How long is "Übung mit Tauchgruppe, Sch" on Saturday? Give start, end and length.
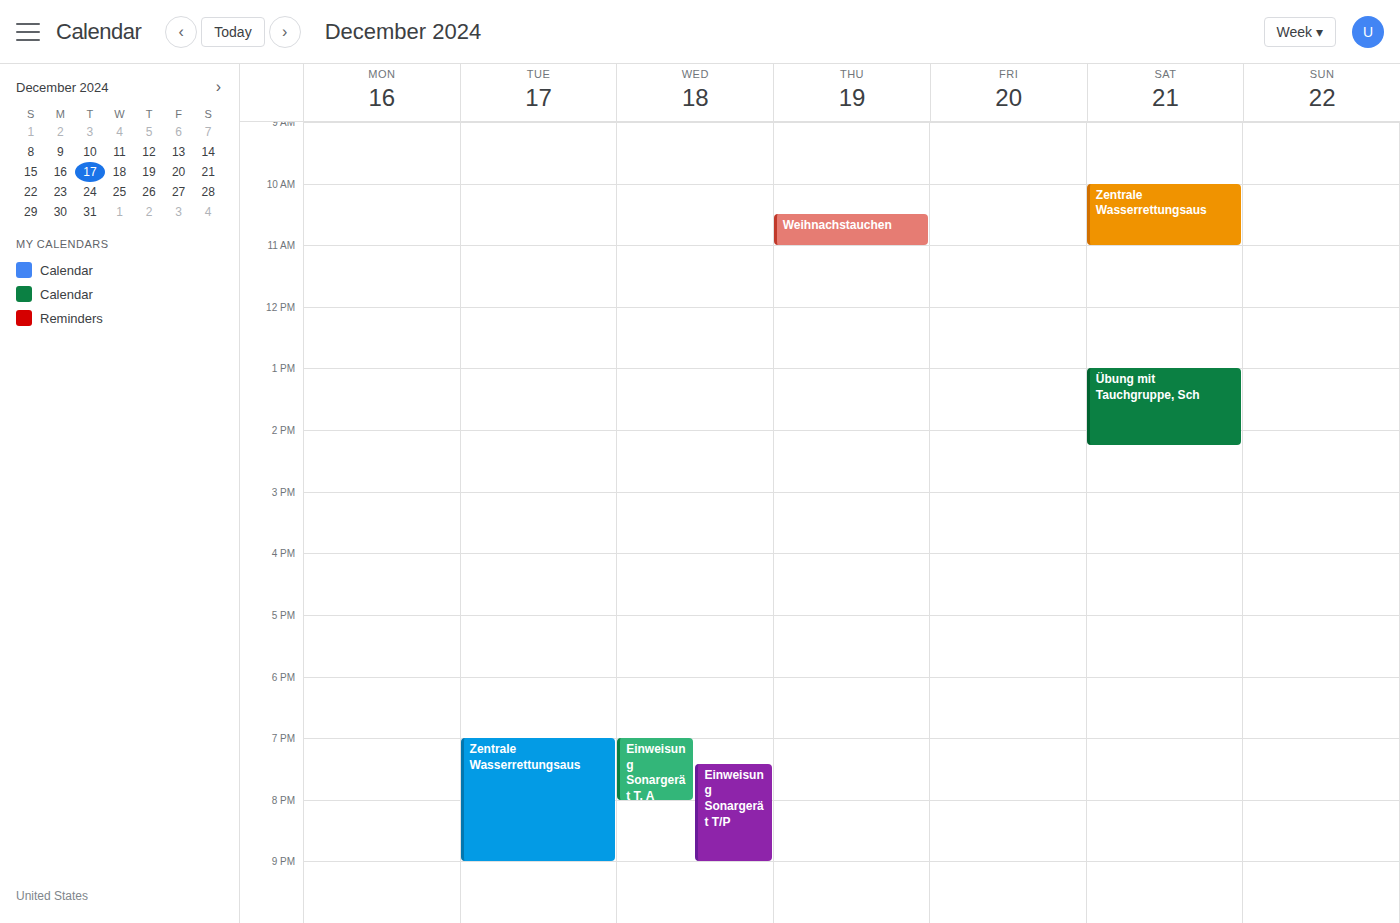
1:00 PM to 2:15 PM, 1 hour 15 minutes